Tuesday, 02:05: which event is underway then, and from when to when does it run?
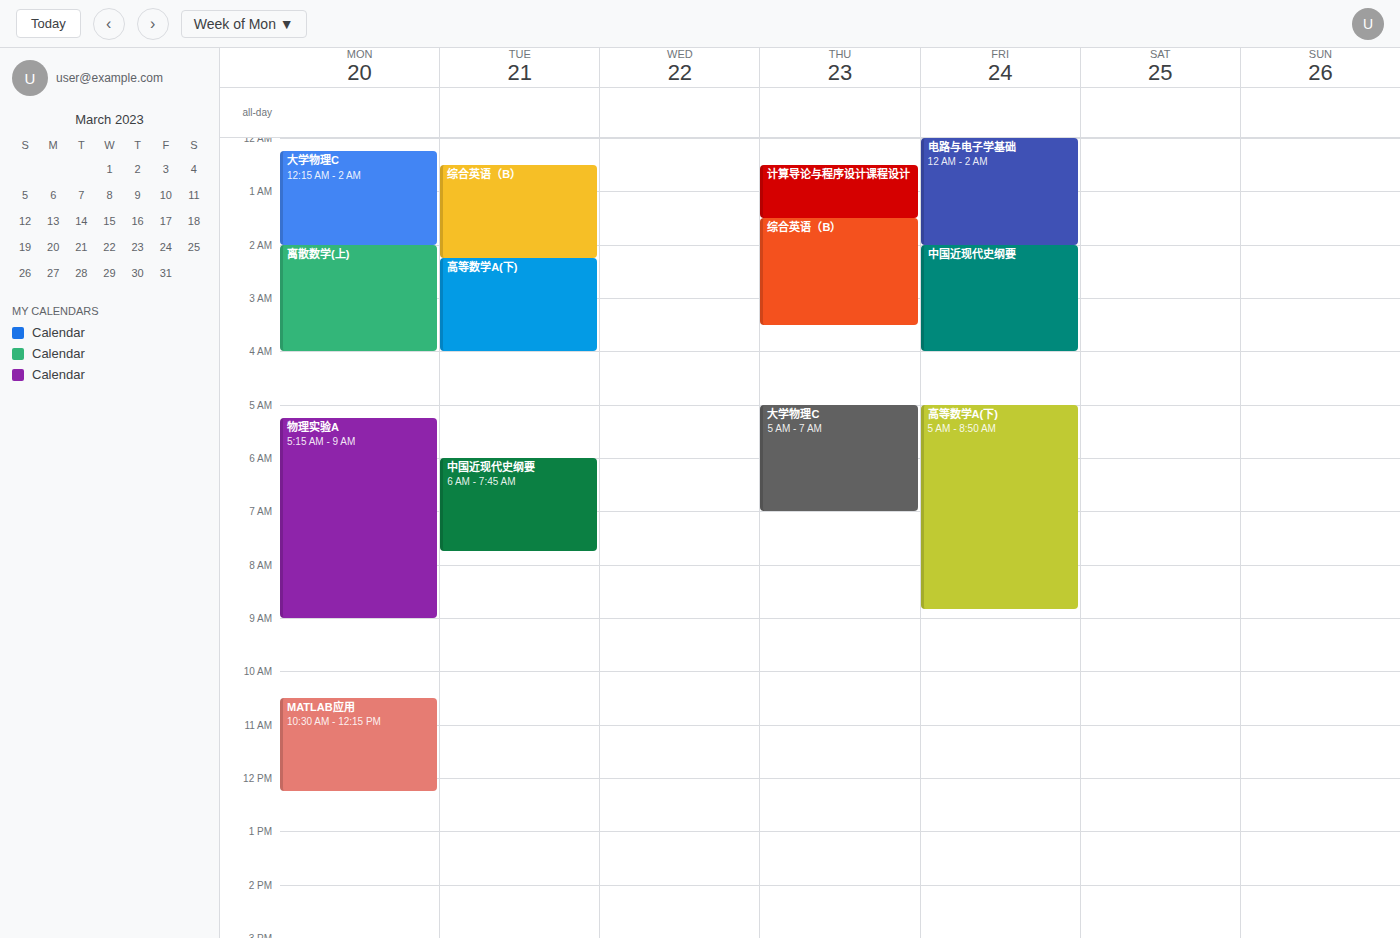
"综合英语（B）", 00:30 to 02:15